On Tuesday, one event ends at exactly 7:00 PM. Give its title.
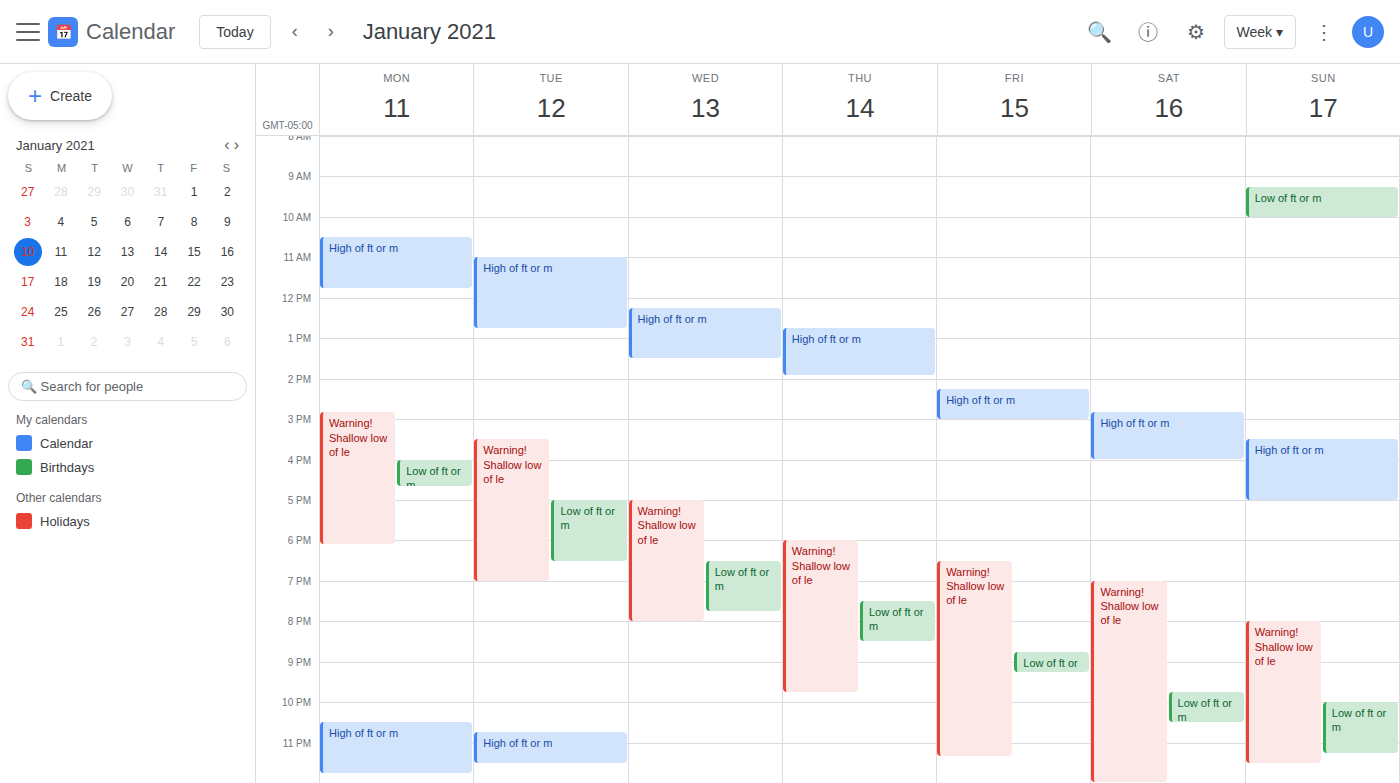
"Warning! Shallow low of le"